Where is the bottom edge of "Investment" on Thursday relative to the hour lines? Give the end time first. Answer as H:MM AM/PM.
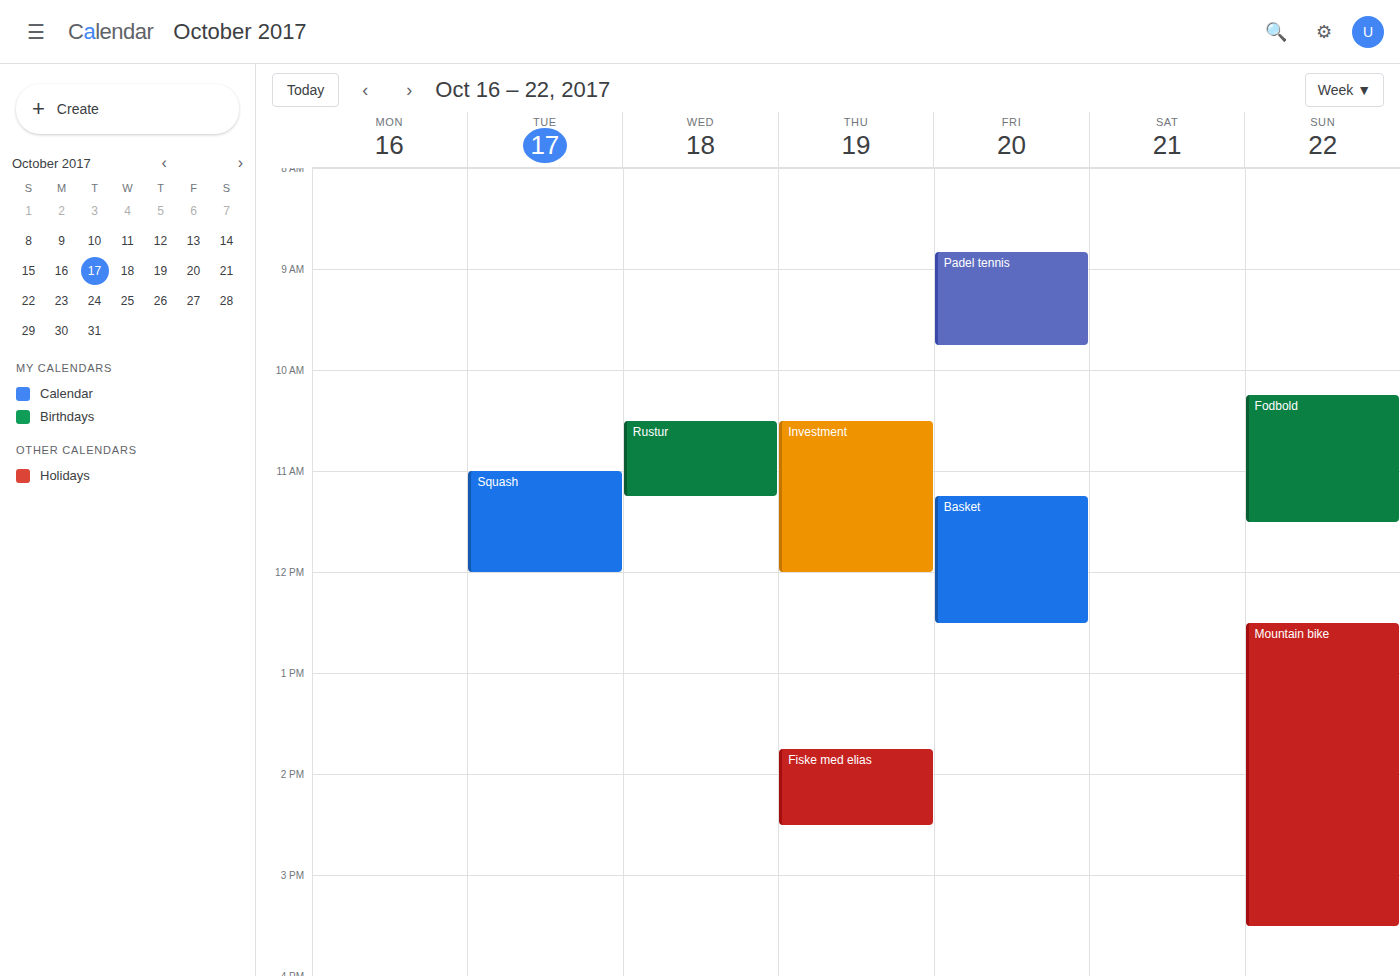
12:00 PM -- exactly on the 12 PM line.